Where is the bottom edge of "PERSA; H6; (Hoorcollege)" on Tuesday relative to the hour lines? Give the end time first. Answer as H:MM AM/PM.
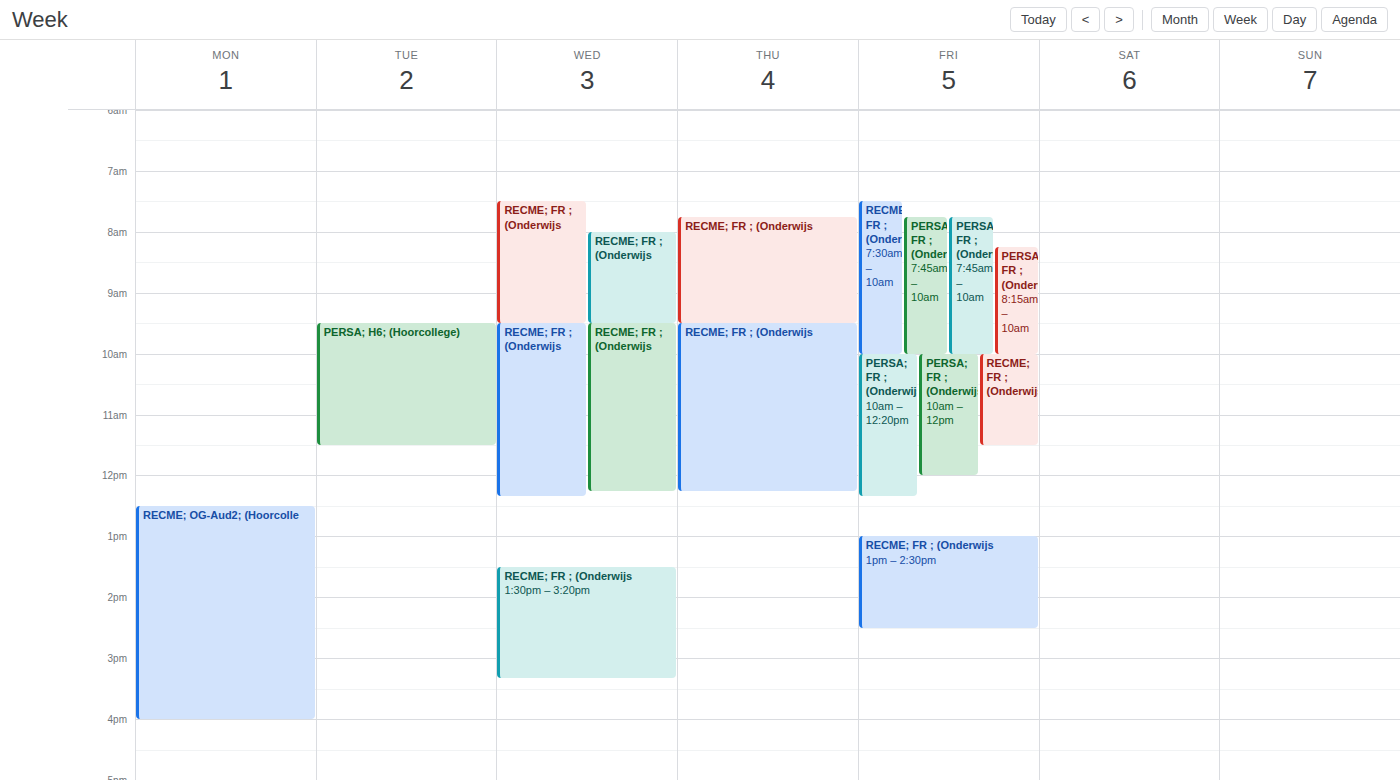
11:30 AM -- halfway between the 11 AM and 12 PM lines.